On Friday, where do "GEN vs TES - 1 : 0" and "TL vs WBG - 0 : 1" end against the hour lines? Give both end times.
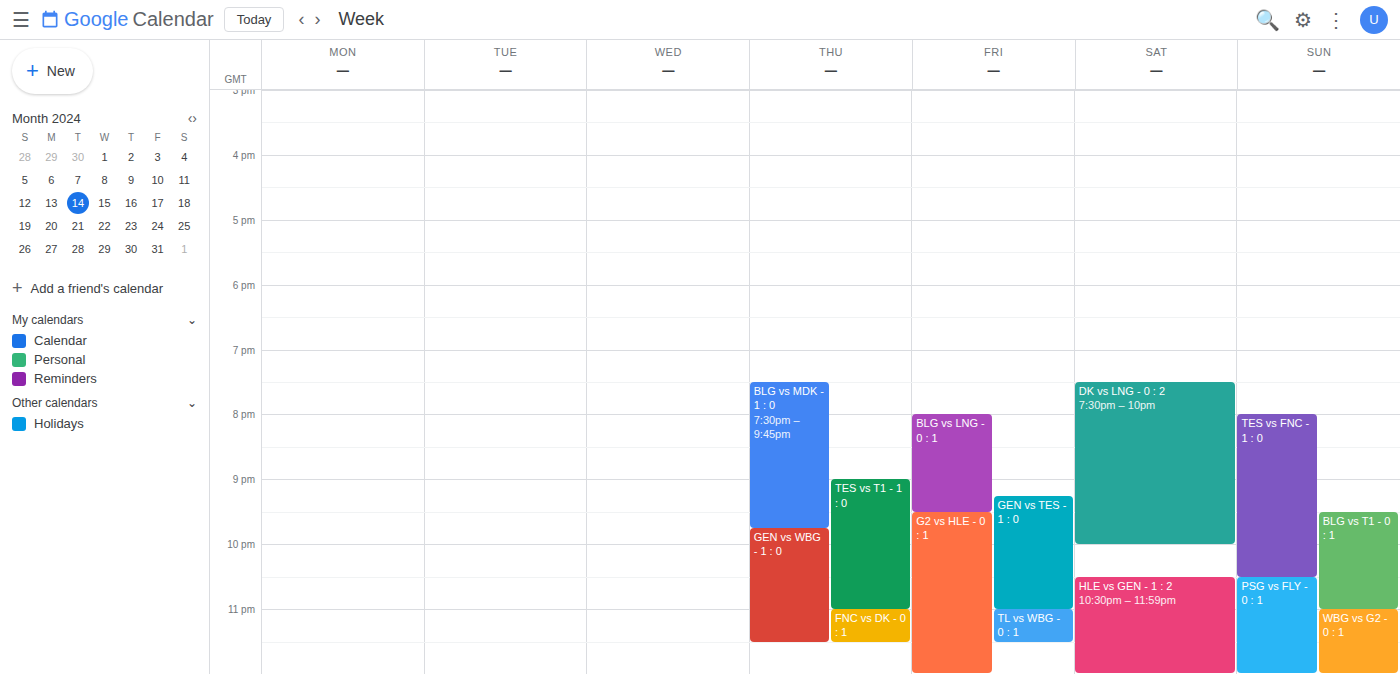
"GEN vs TES - 1 : 0": 11:00 PM, exactly on the 11 PM line. "TL vs WBG - 0 : 1": 11:30 PM, halfway between the 11 PM and 12 AM lines.